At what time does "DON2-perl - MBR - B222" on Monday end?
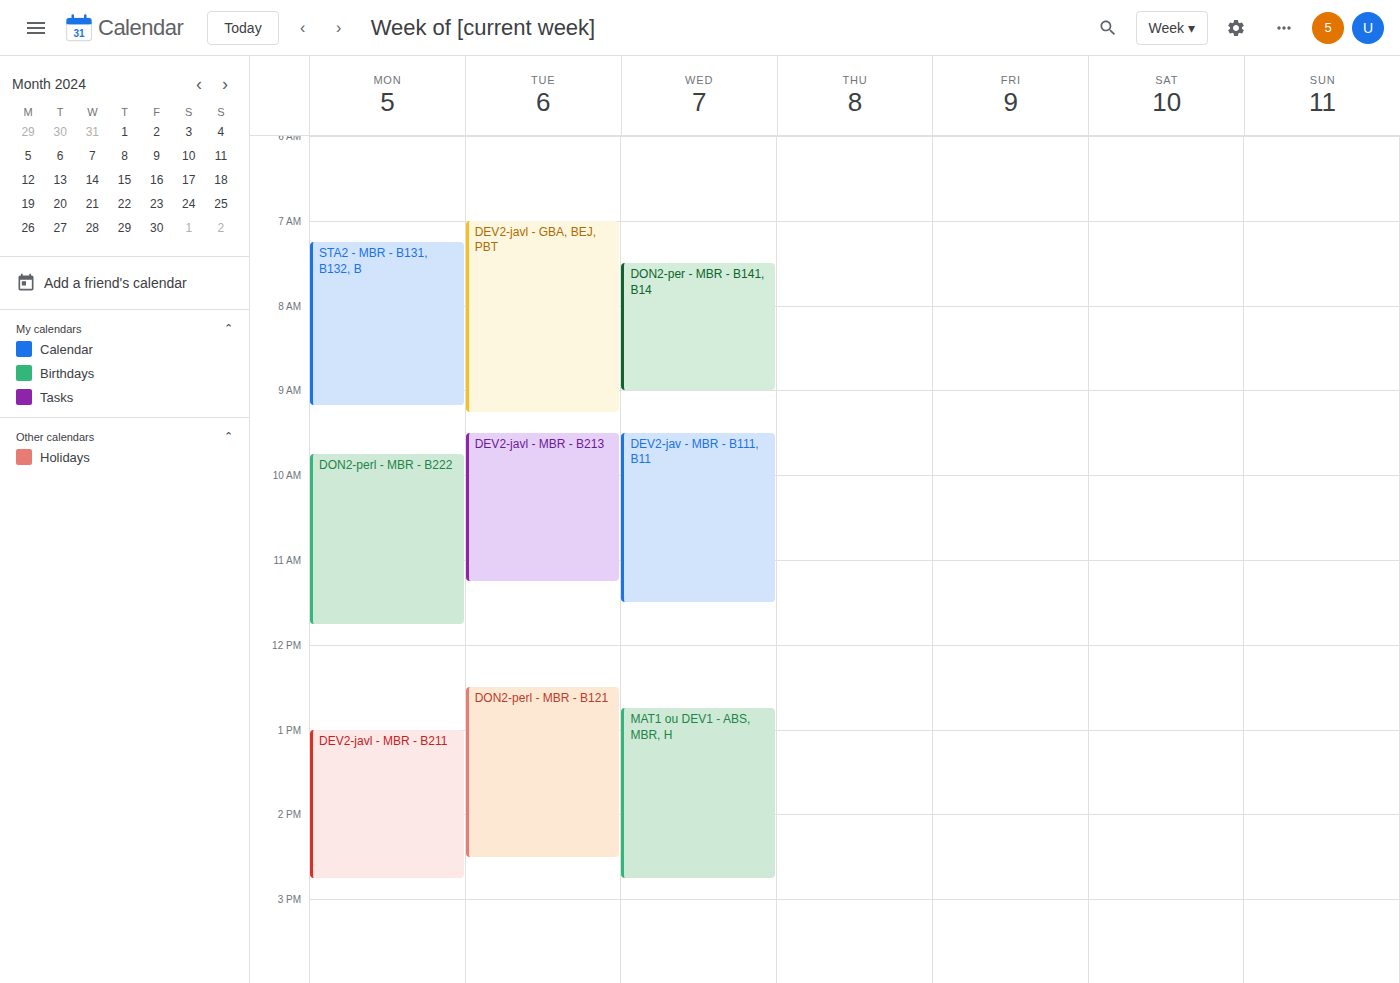
11:45 AM